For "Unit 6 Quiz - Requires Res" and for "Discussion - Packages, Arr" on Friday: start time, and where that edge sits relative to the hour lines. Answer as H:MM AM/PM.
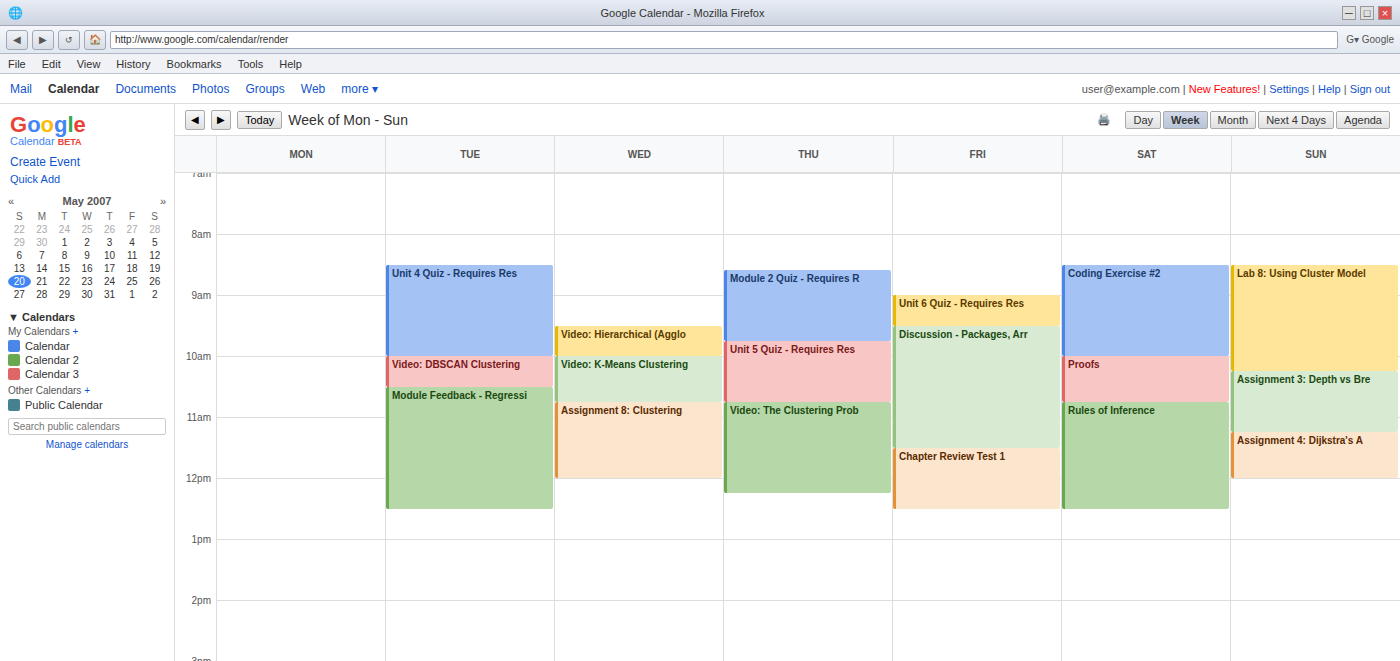
"Unit 6 Quiz - Requires Res": 9:00 AM, exactly on the 9 AM line. "Discussion - Packages, Arr": 9:30 AM, halfway between the 9 AM and 10 AM lines.